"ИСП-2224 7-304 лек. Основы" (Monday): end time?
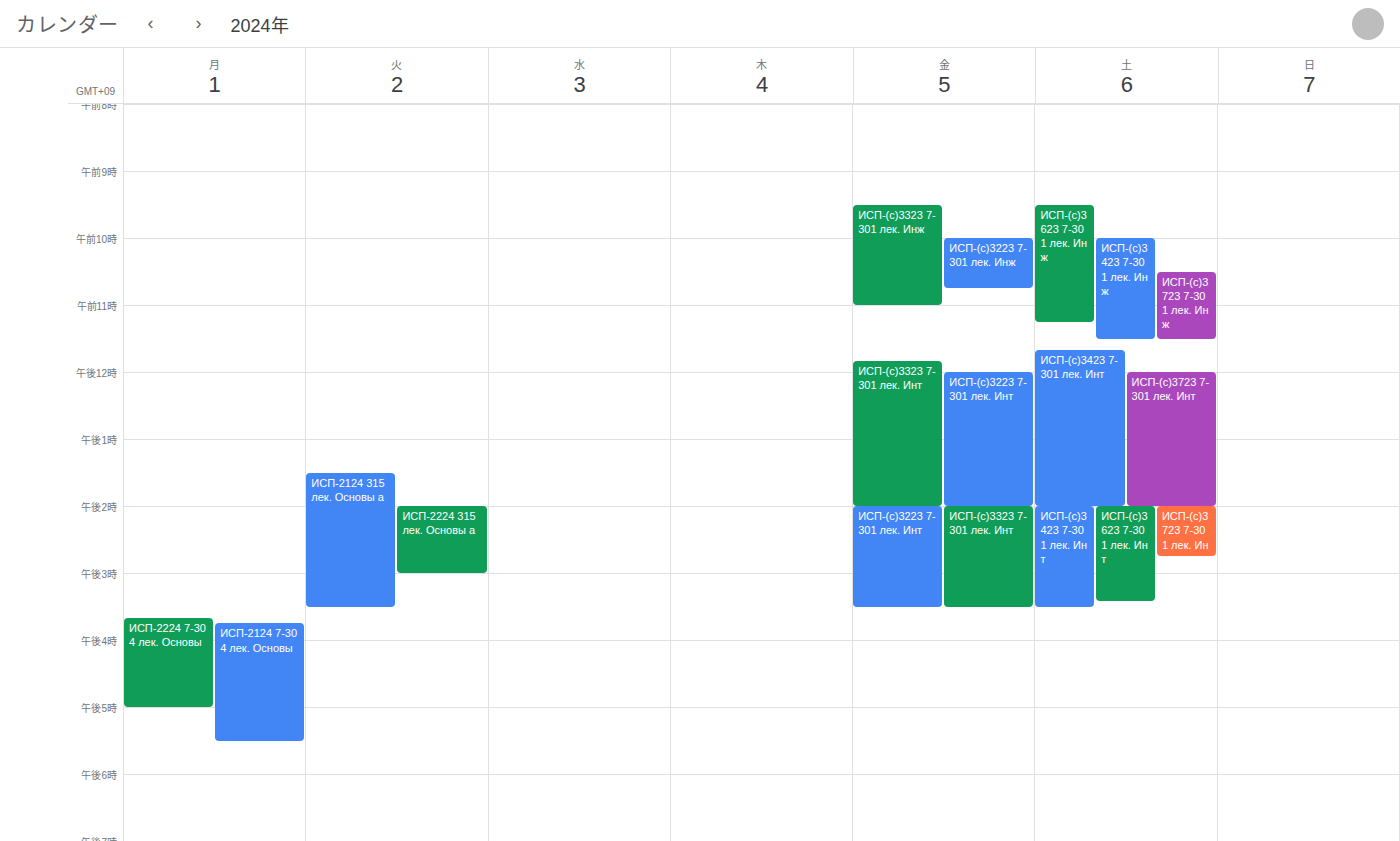
5:00 PM